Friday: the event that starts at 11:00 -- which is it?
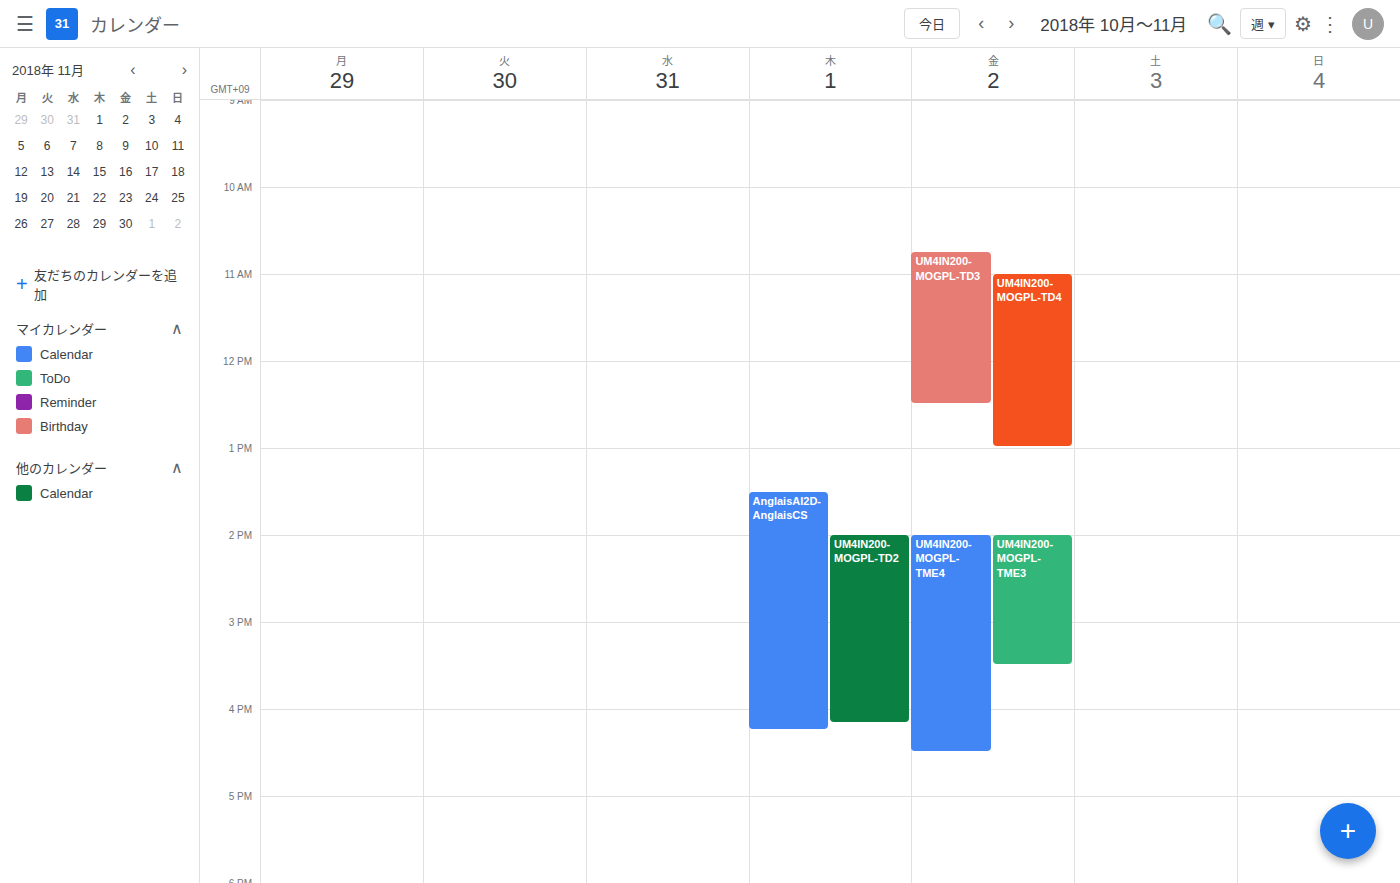
"UM4IN200-MOGPL-TD4"